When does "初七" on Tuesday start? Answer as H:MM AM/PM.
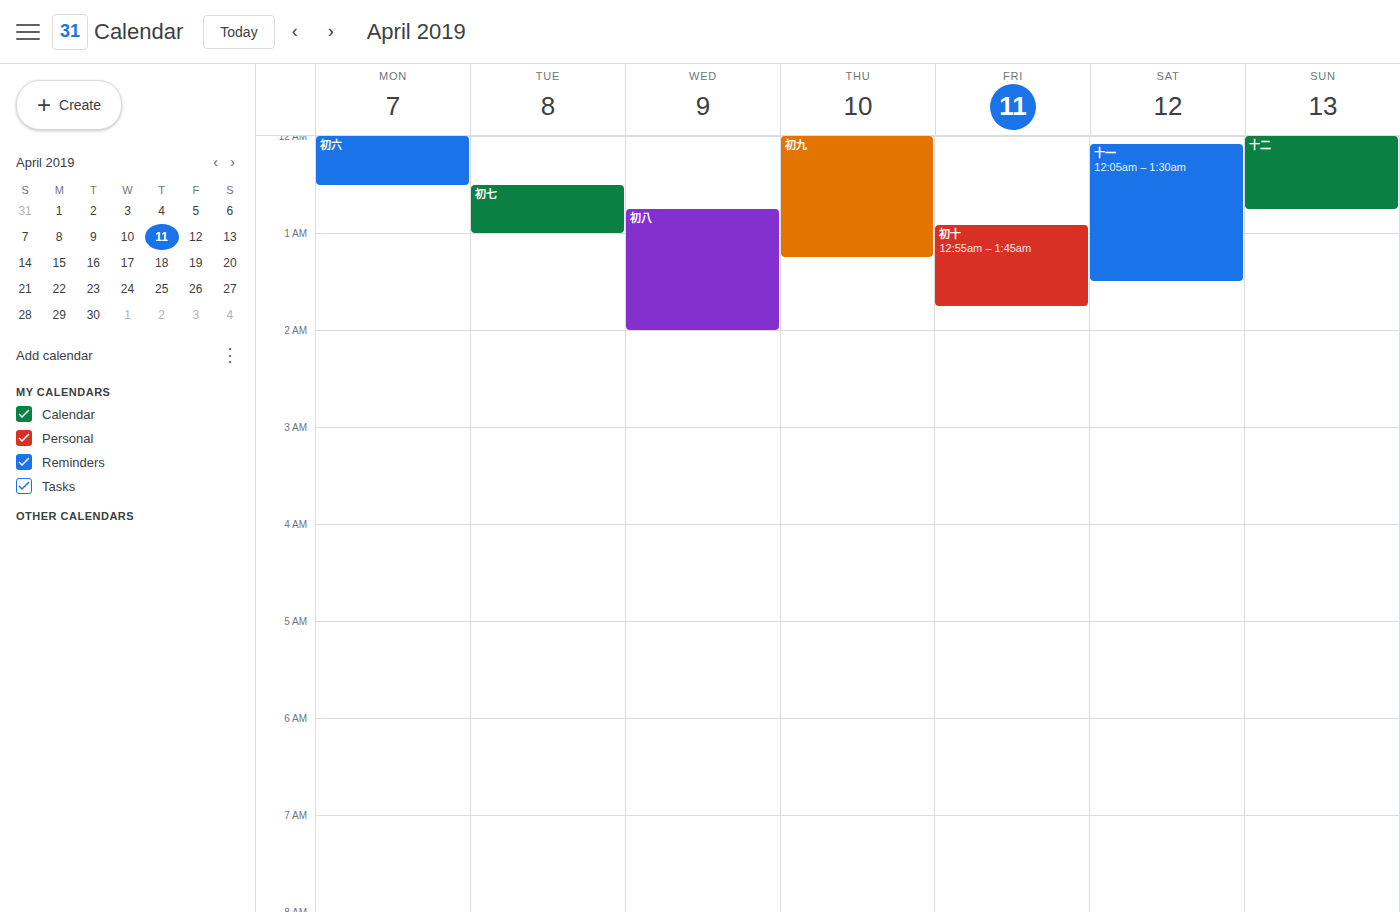
12:30 AM